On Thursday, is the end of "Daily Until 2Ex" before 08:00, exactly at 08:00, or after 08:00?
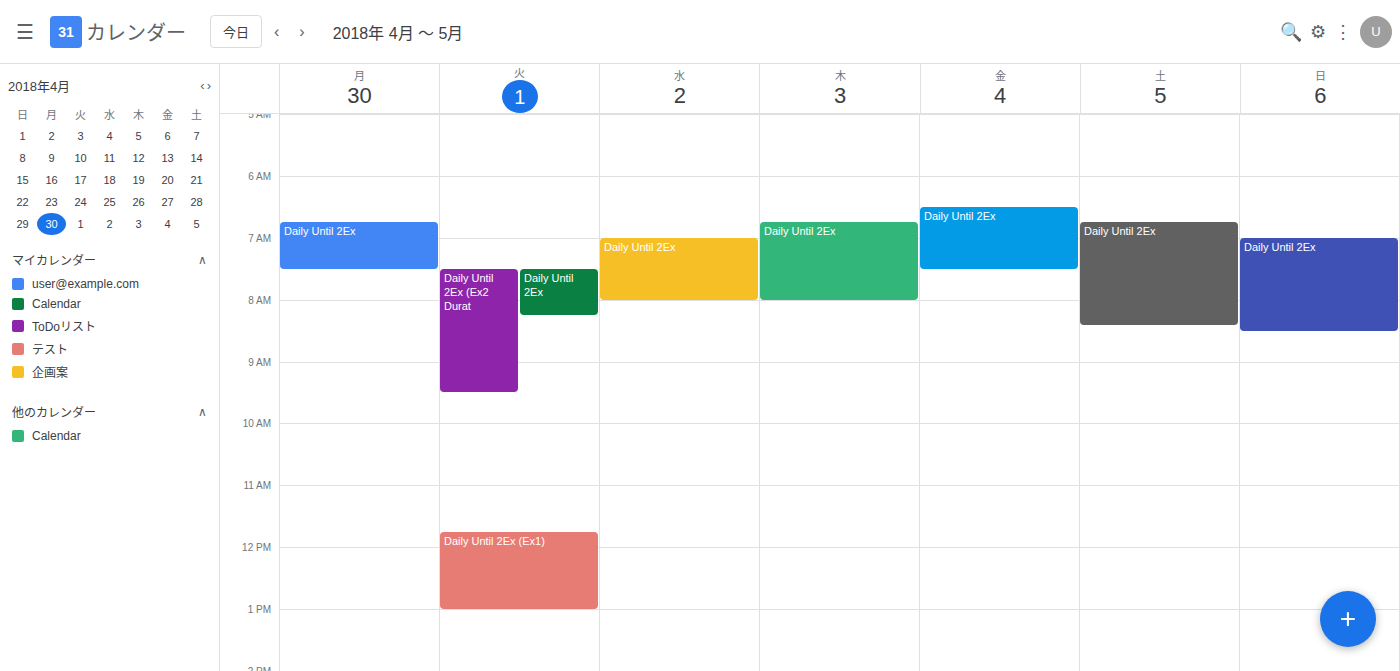
08:00 -- exactly at 08:00, on the 08:00 line.